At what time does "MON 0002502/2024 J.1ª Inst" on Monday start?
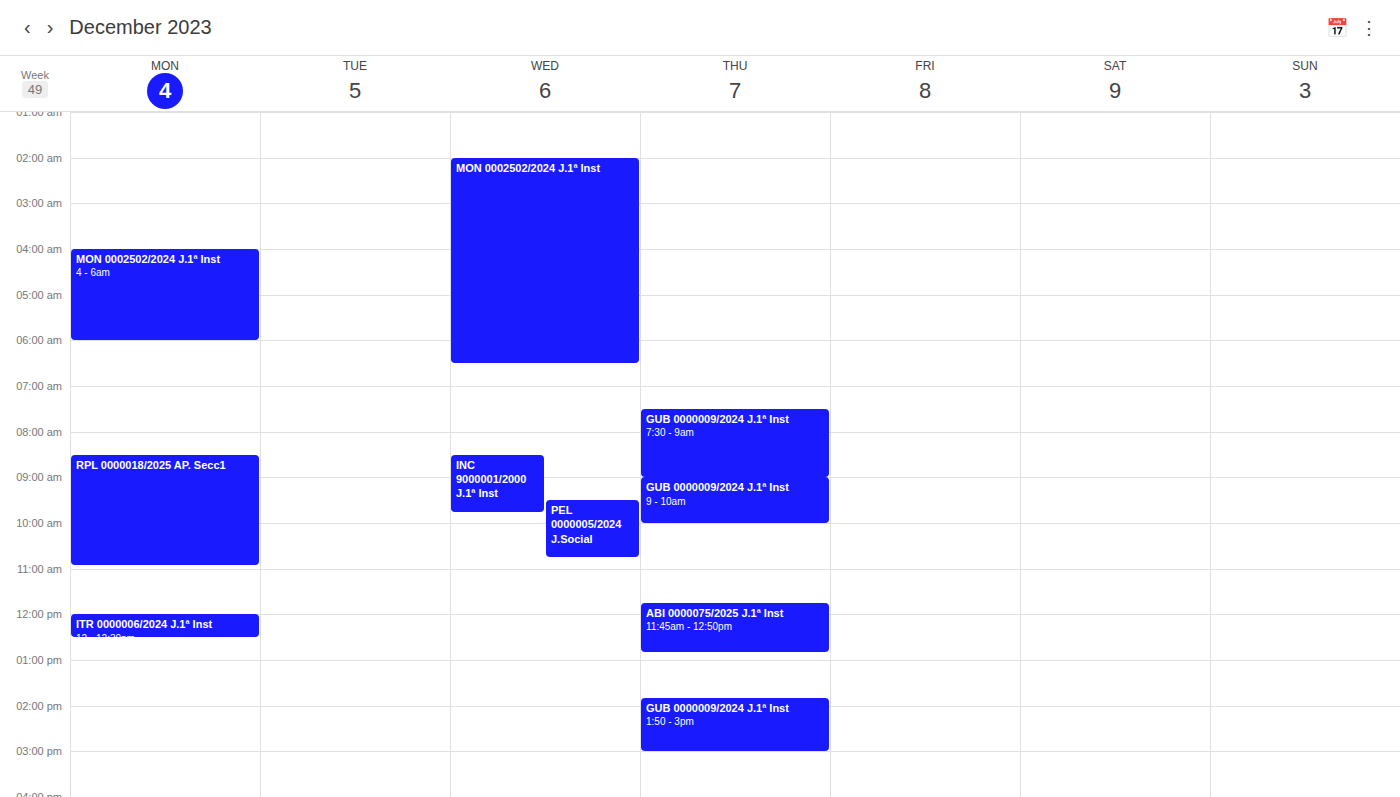
04:00